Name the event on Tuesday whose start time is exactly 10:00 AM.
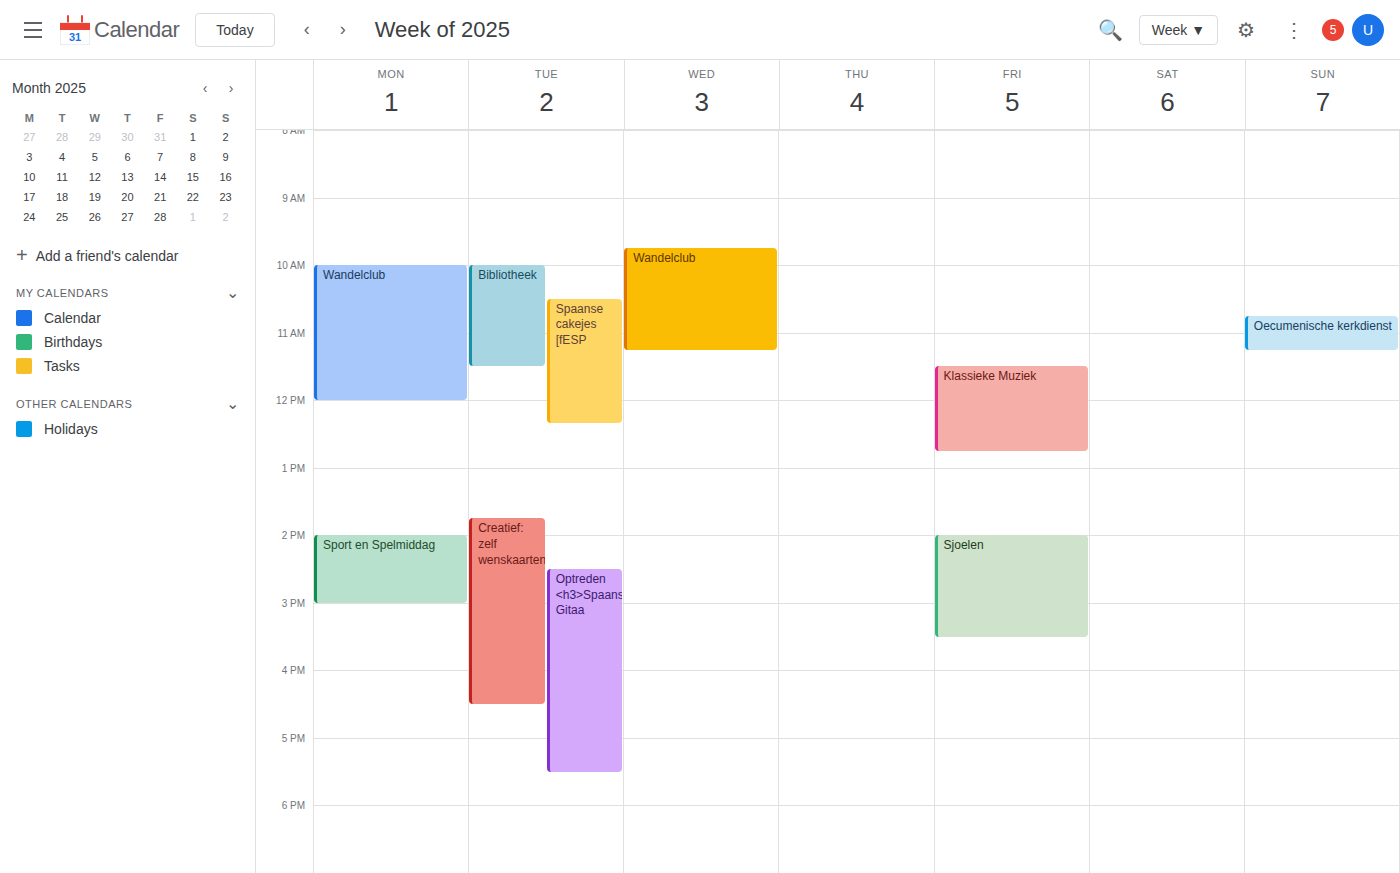
"Bibliotheek"